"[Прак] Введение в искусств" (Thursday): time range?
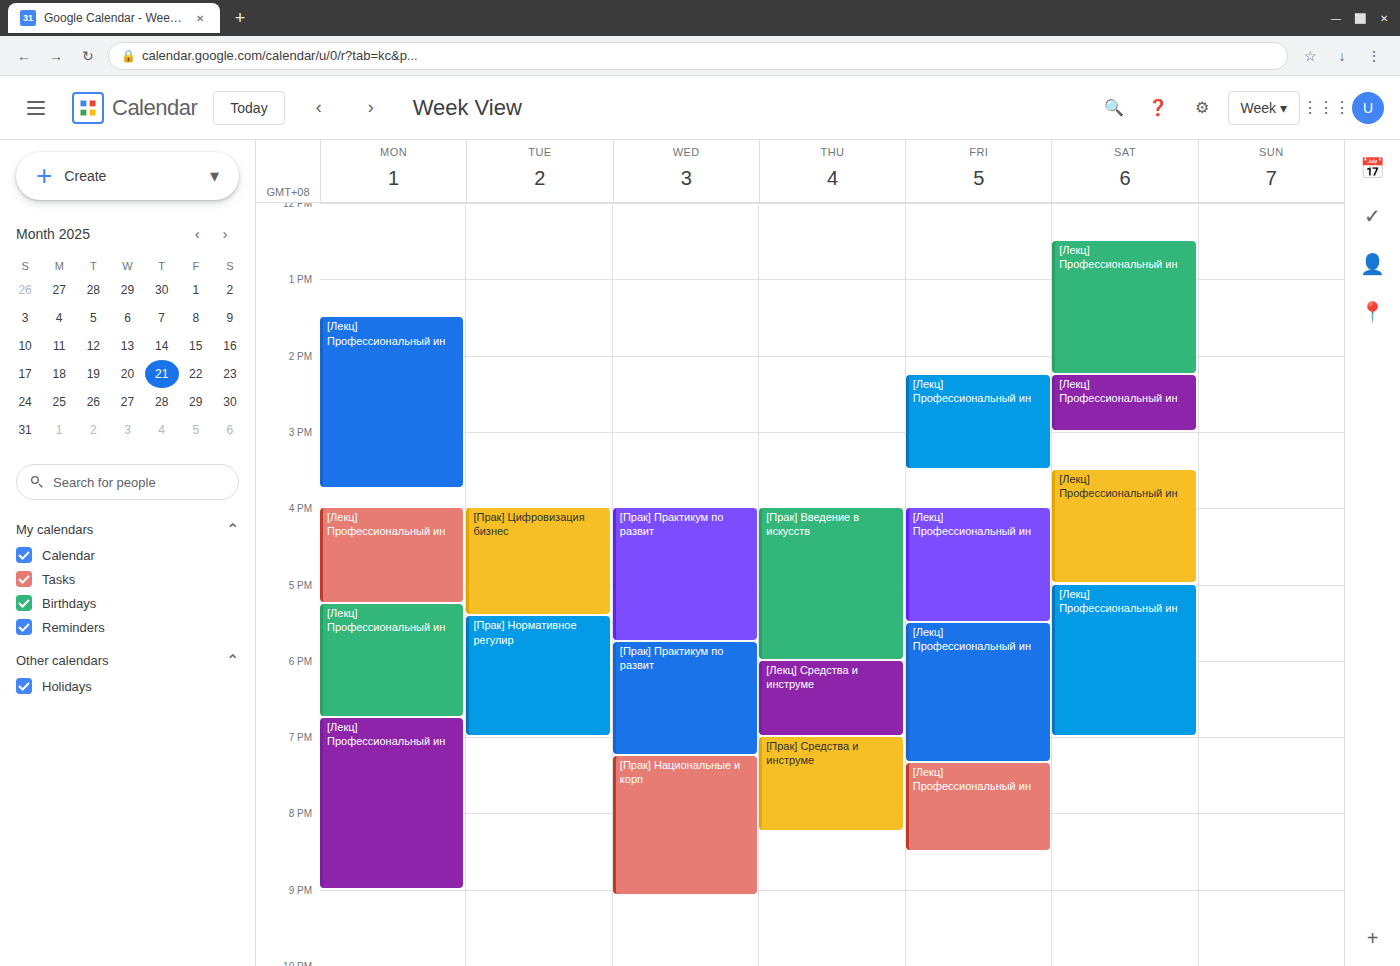
16:00 to 18:00